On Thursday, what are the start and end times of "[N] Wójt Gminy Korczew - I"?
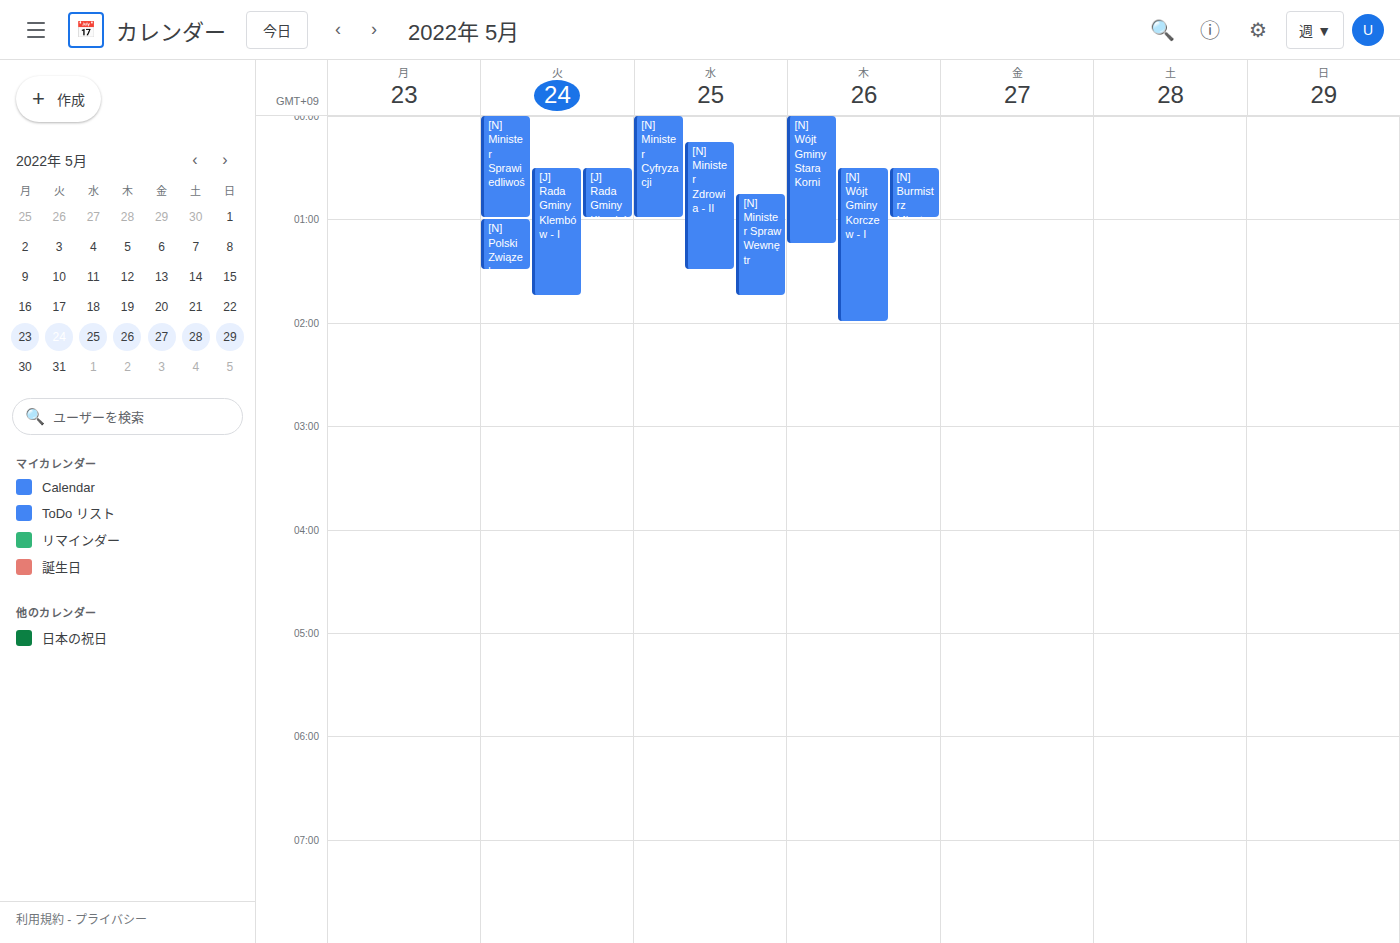
12:30 AM to 2:00 AM